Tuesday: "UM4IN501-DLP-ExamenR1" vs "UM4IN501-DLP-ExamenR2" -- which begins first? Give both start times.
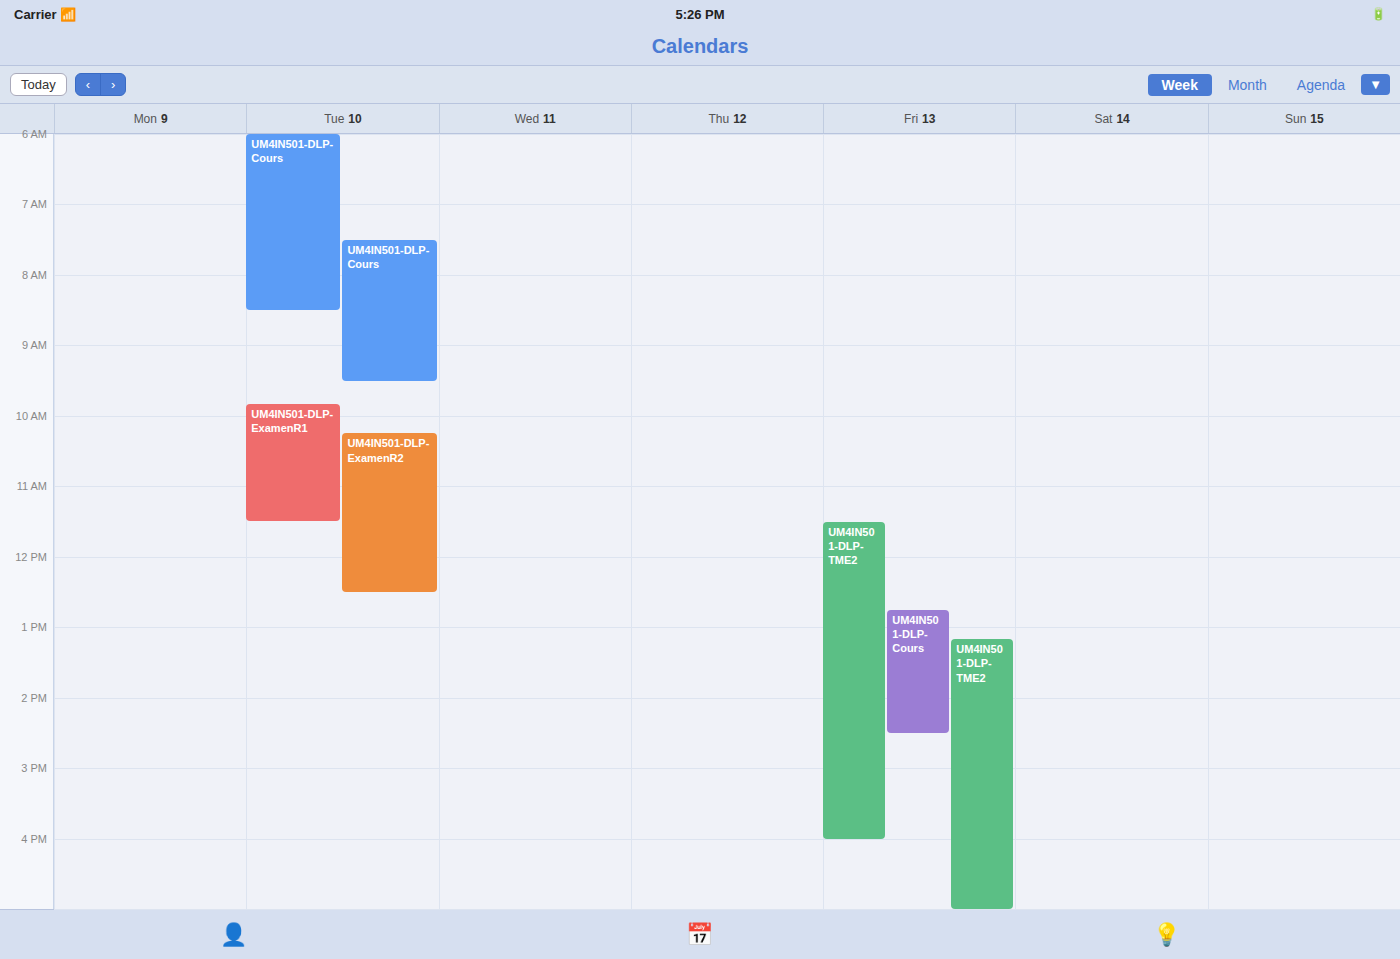
"UM4IN501-DLP-ExamenR1" 09:50; "UM4IN501-DLP-ExamenR2" 10:15.